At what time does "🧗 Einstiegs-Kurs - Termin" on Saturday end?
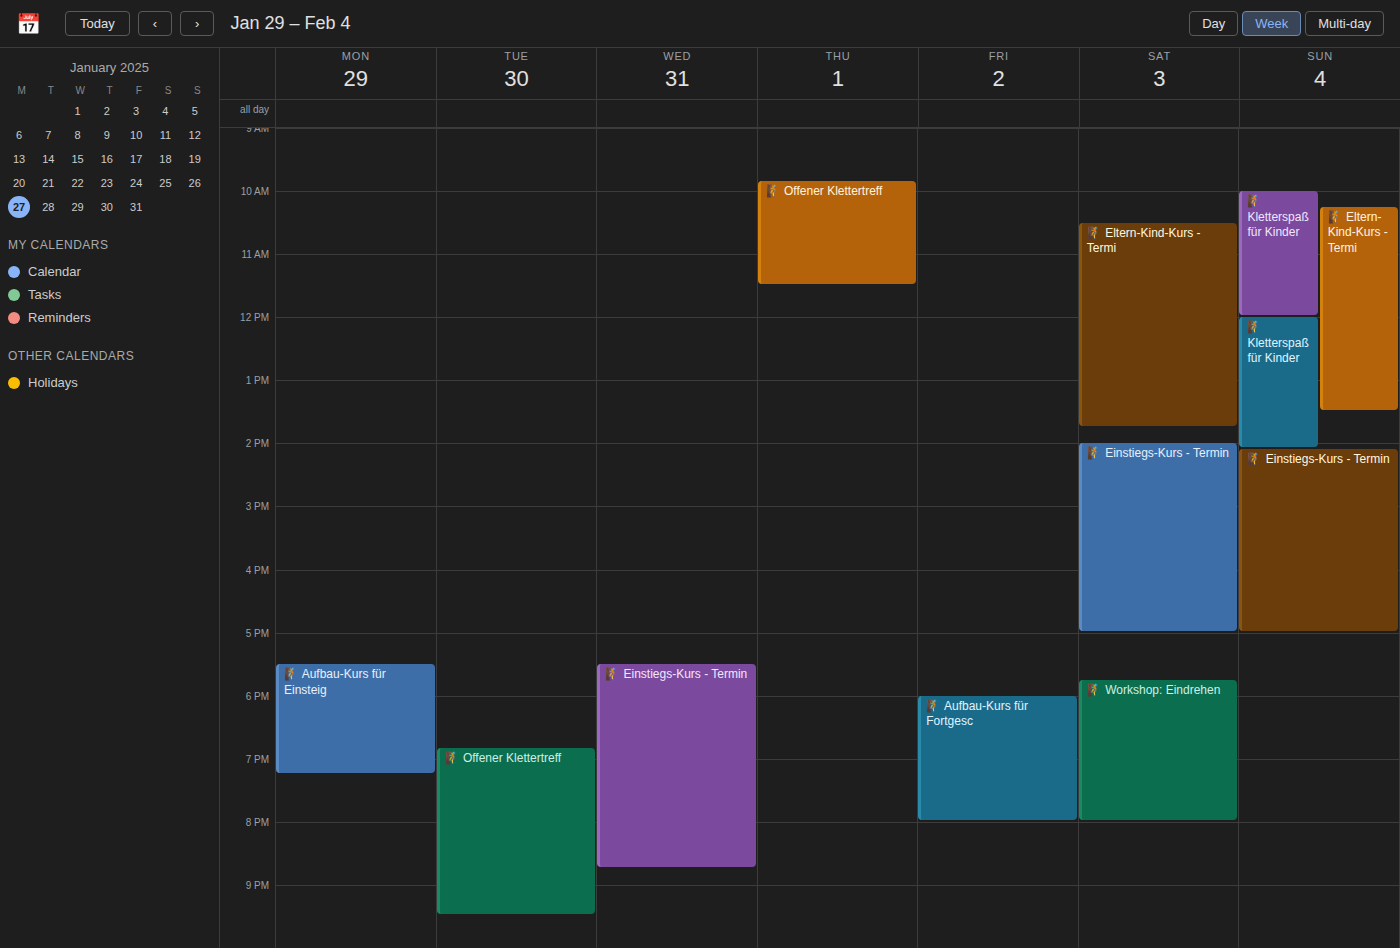
5:00 PM